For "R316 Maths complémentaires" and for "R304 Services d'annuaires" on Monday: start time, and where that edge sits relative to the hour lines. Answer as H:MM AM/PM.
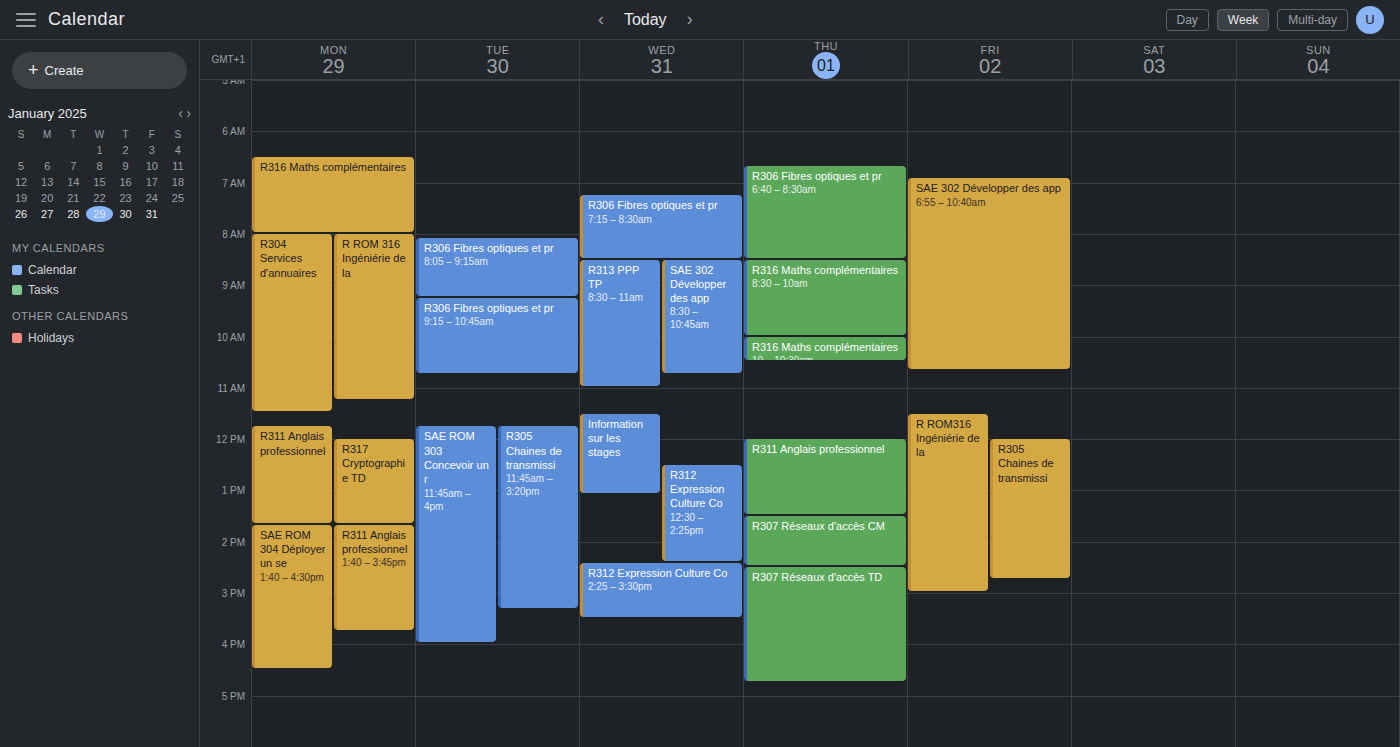
"R316 Maths complémentaires": 6:30 AM, halfway between the 6 AM and 7 AM lines. "R304 Services d'annuaires": 8:00 AM, exactly on the 8 AM line.